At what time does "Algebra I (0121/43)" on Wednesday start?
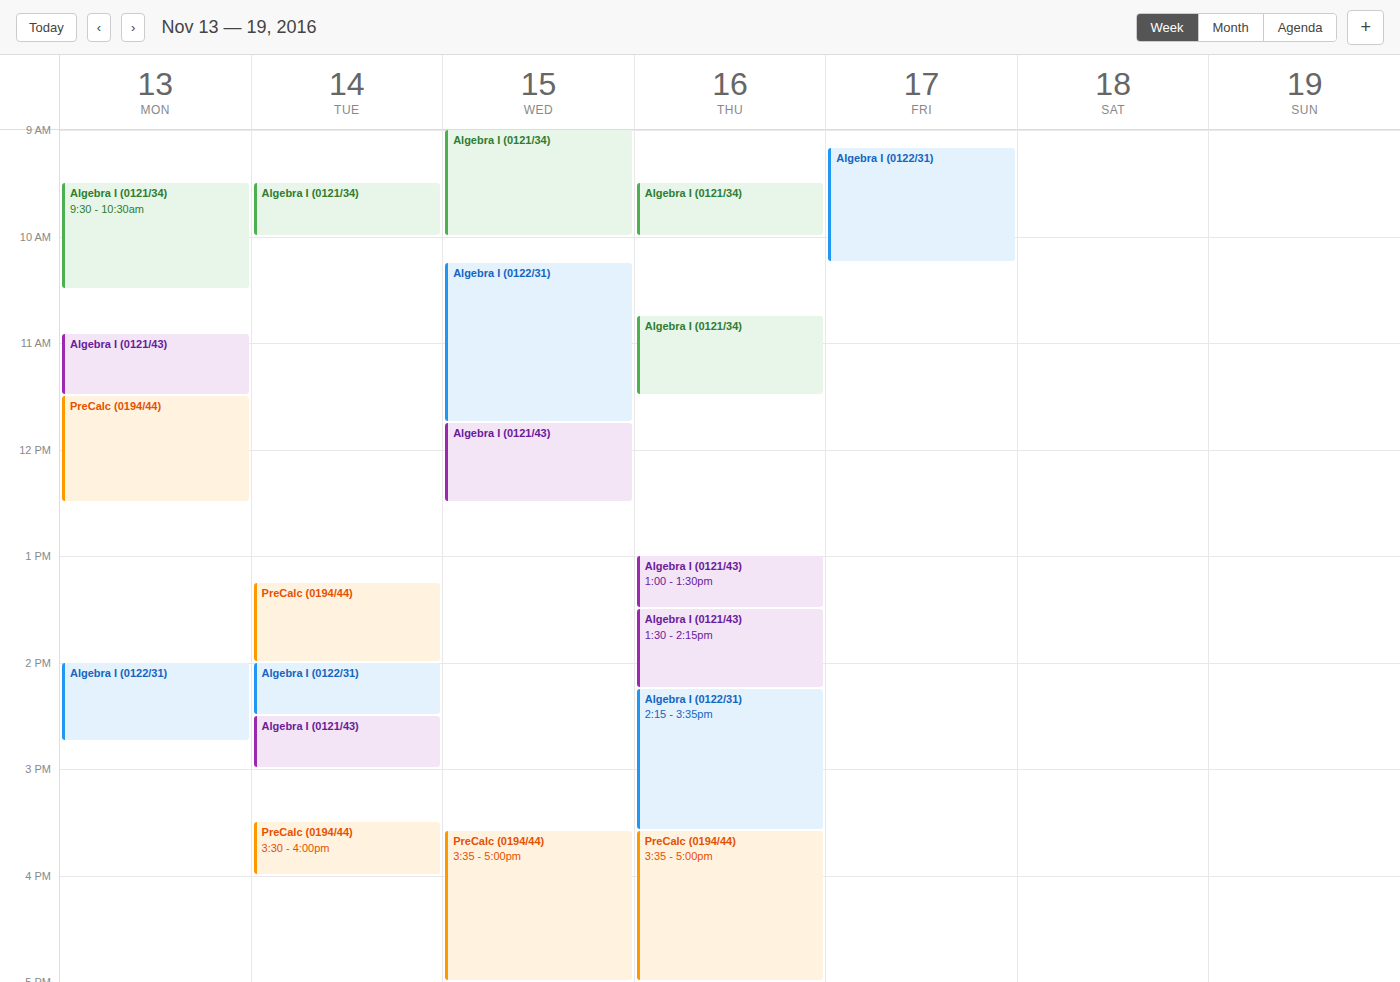
11:45 AM